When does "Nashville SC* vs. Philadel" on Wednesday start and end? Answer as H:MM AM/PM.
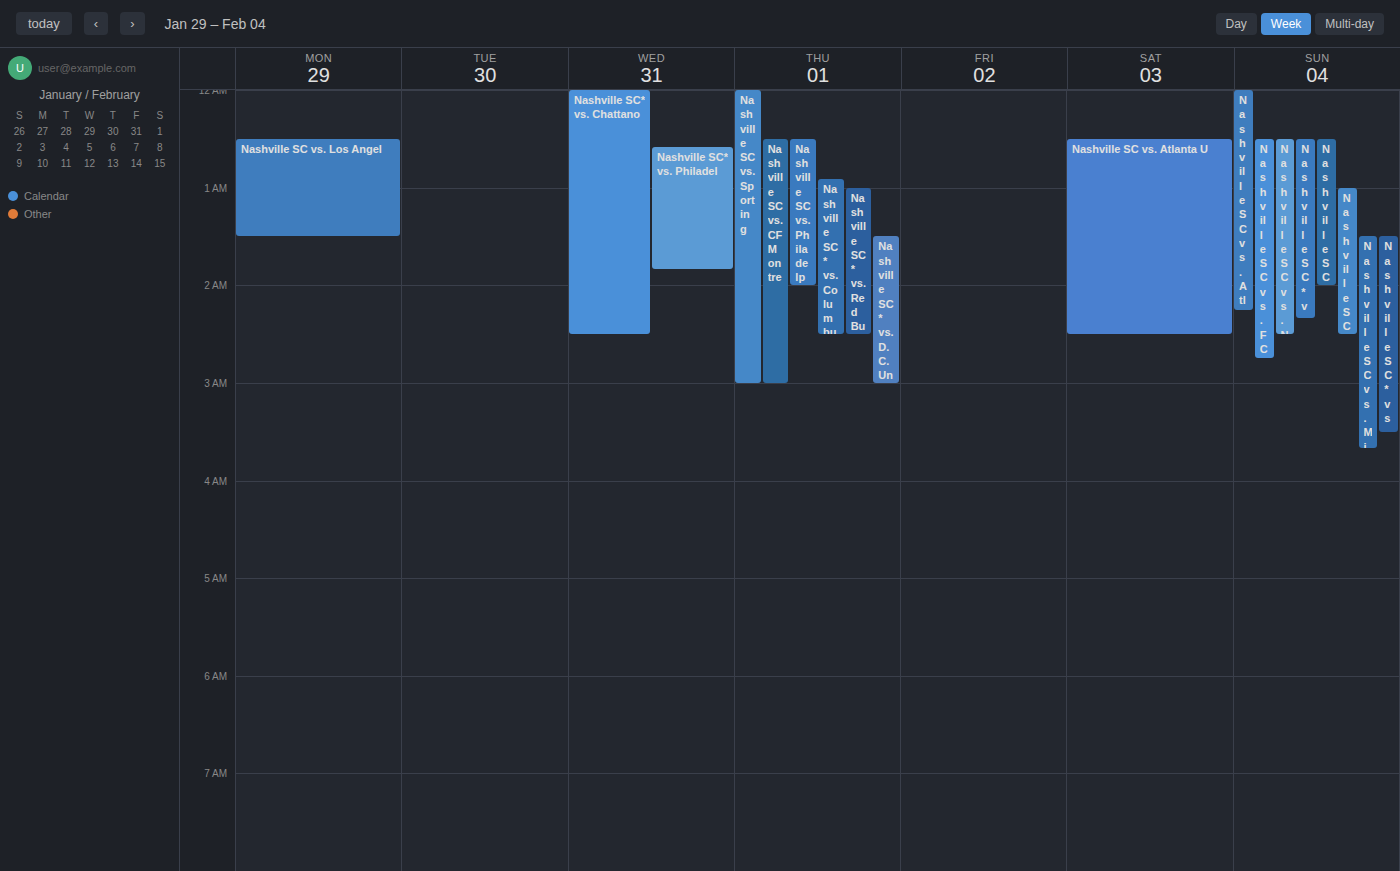
12:35 AM to 1:50 AM